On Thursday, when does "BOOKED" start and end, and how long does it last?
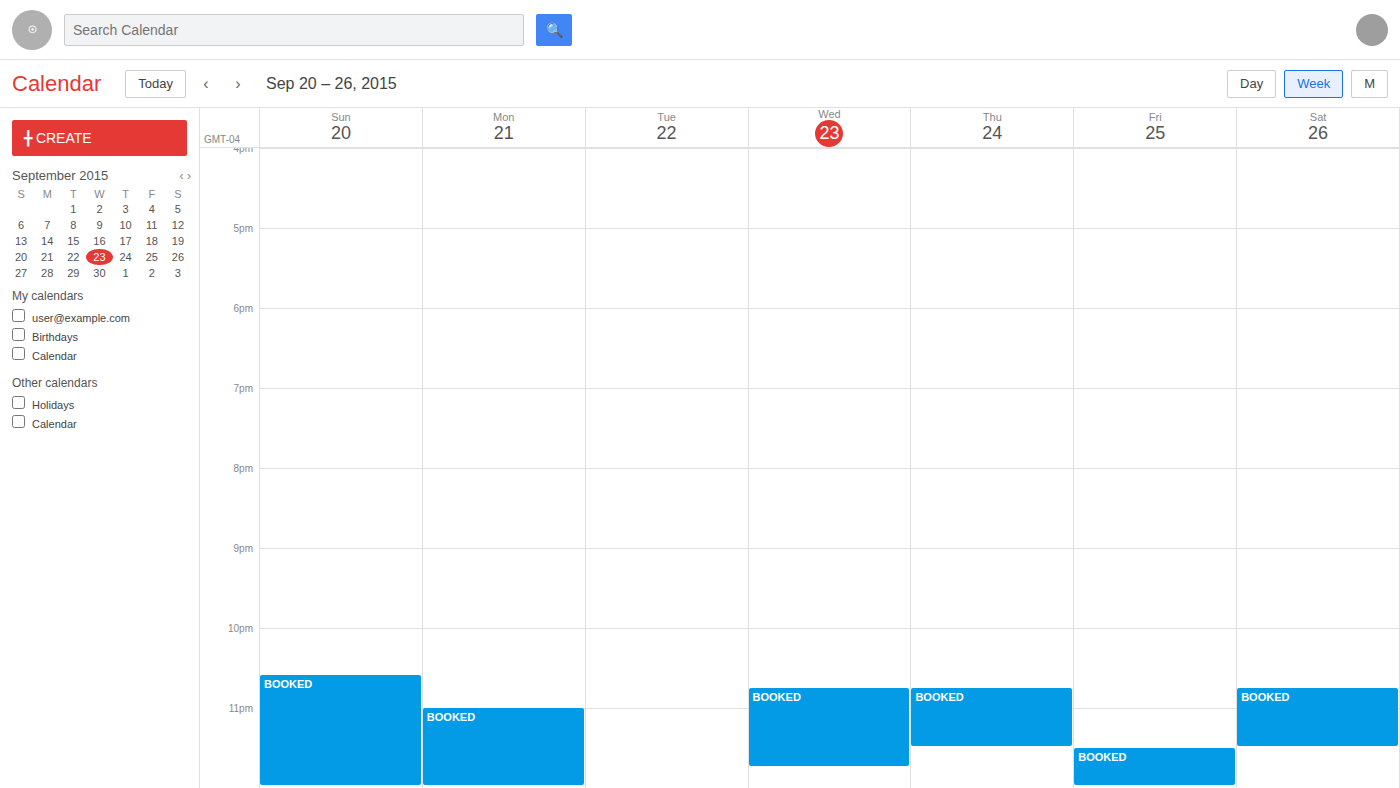
10:45 PM to 11:30 PM, 45 minutes